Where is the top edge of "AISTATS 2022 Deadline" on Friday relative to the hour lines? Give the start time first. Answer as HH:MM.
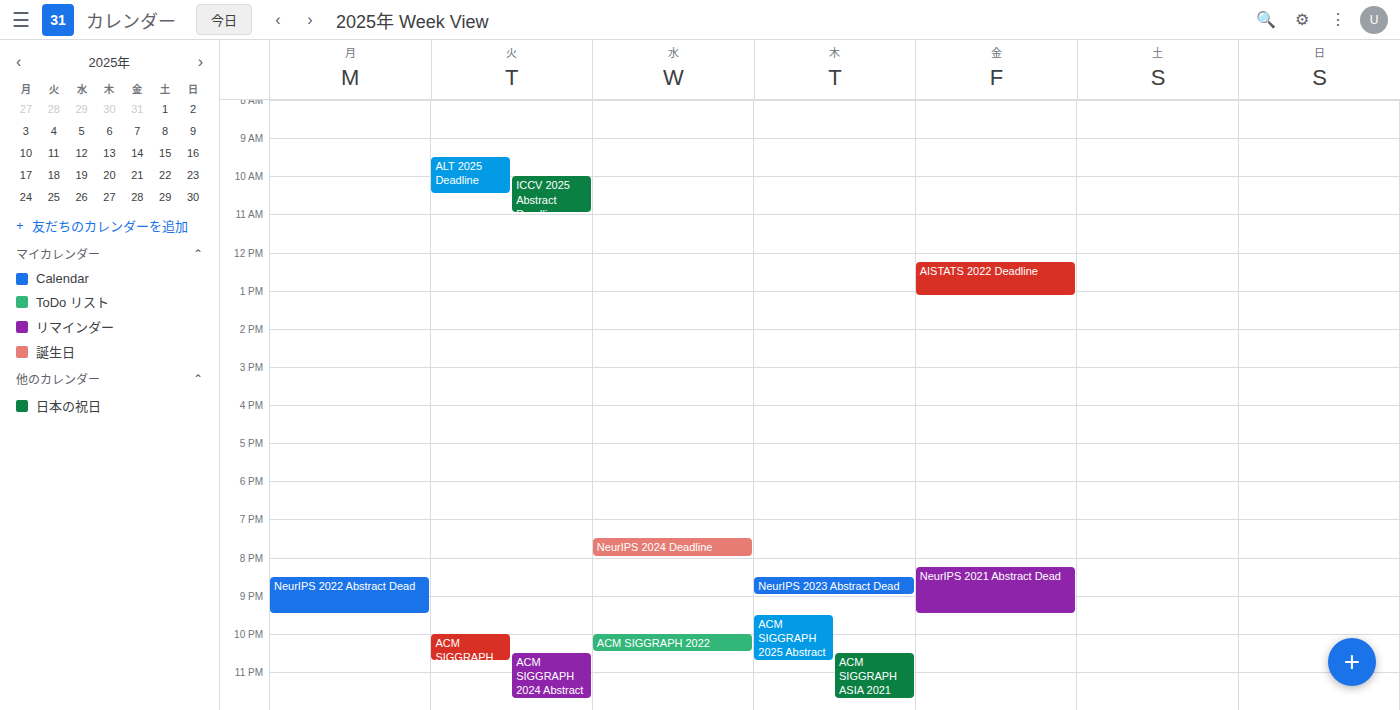
12:15 -- neither: a quarter of the way from the 12:00 line to the 13:00 line.